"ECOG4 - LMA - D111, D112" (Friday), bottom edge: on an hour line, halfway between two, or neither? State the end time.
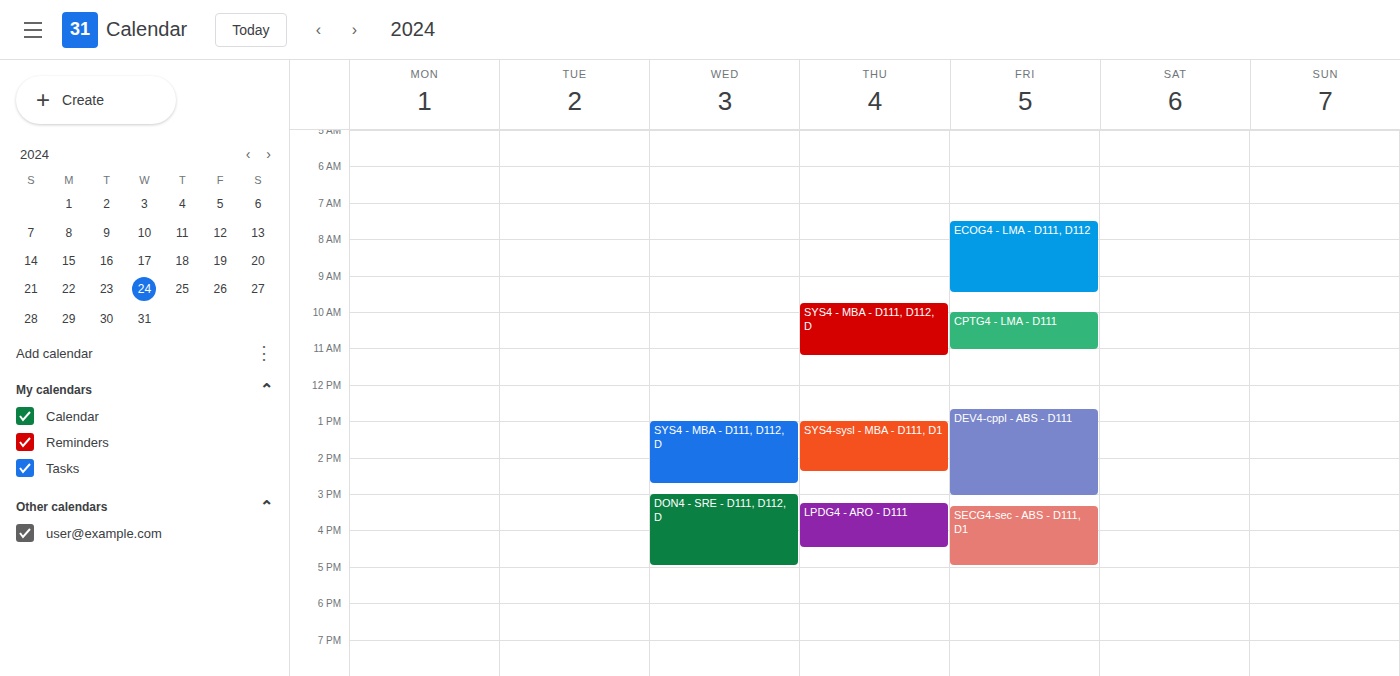
09:30 -- halfway between the 09:00 and 10:00 lines.